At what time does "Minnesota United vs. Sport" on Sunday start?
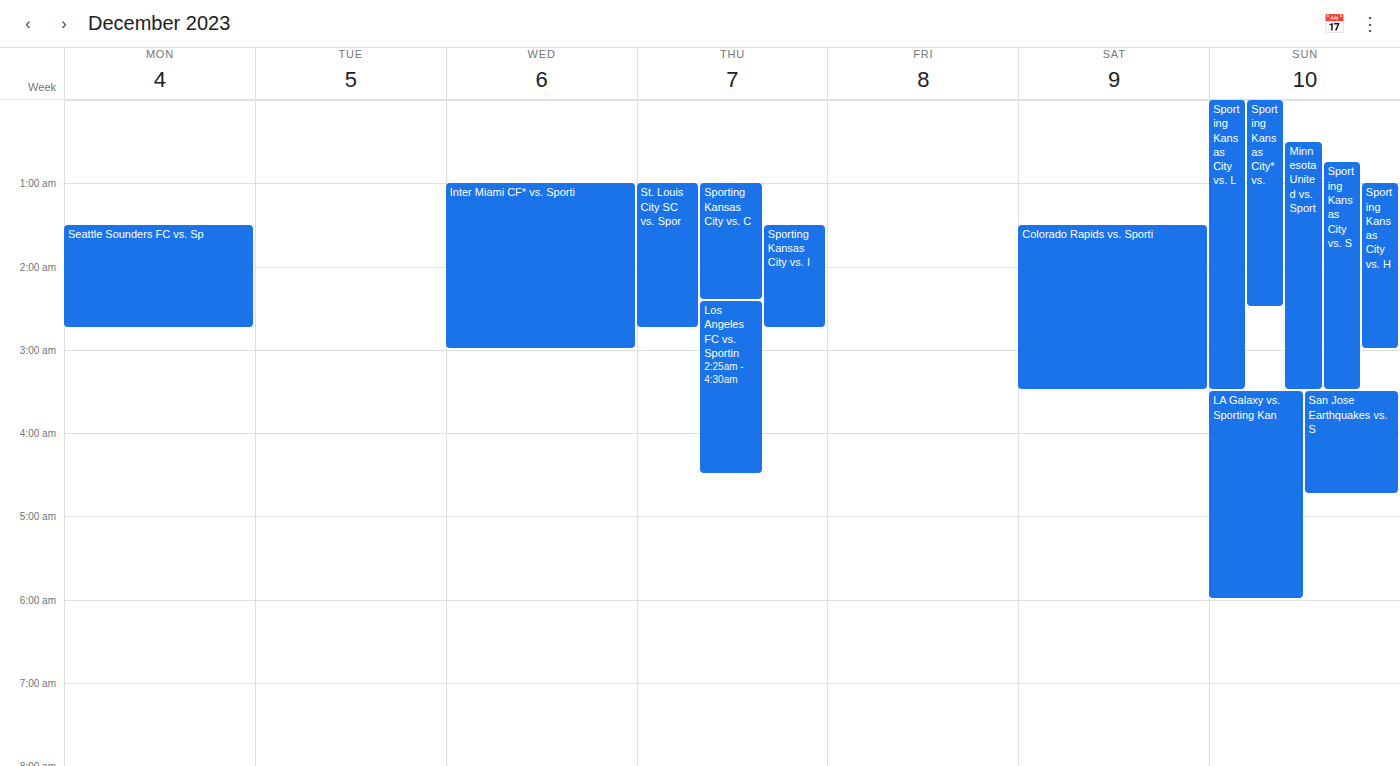
12:30 AM